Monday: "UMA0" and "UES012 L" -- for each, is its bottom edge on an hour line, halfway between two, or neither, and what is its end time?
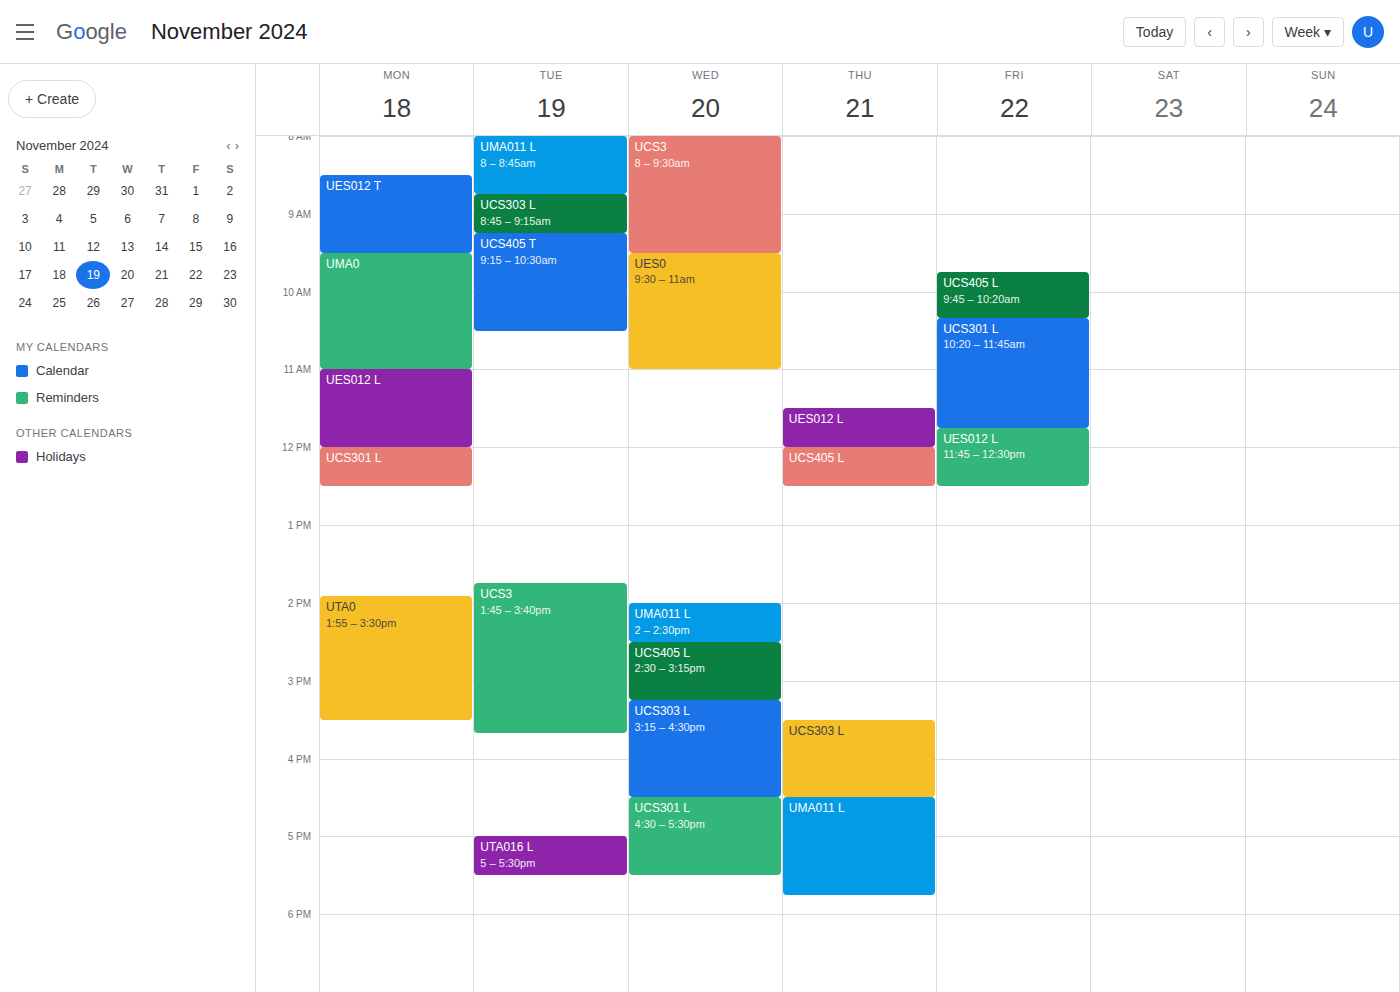
"UMA0": 11:00 AM, exactly on the 11 AM line. "UES012 L": 12:00 PM, exactly on the 12 PM line.